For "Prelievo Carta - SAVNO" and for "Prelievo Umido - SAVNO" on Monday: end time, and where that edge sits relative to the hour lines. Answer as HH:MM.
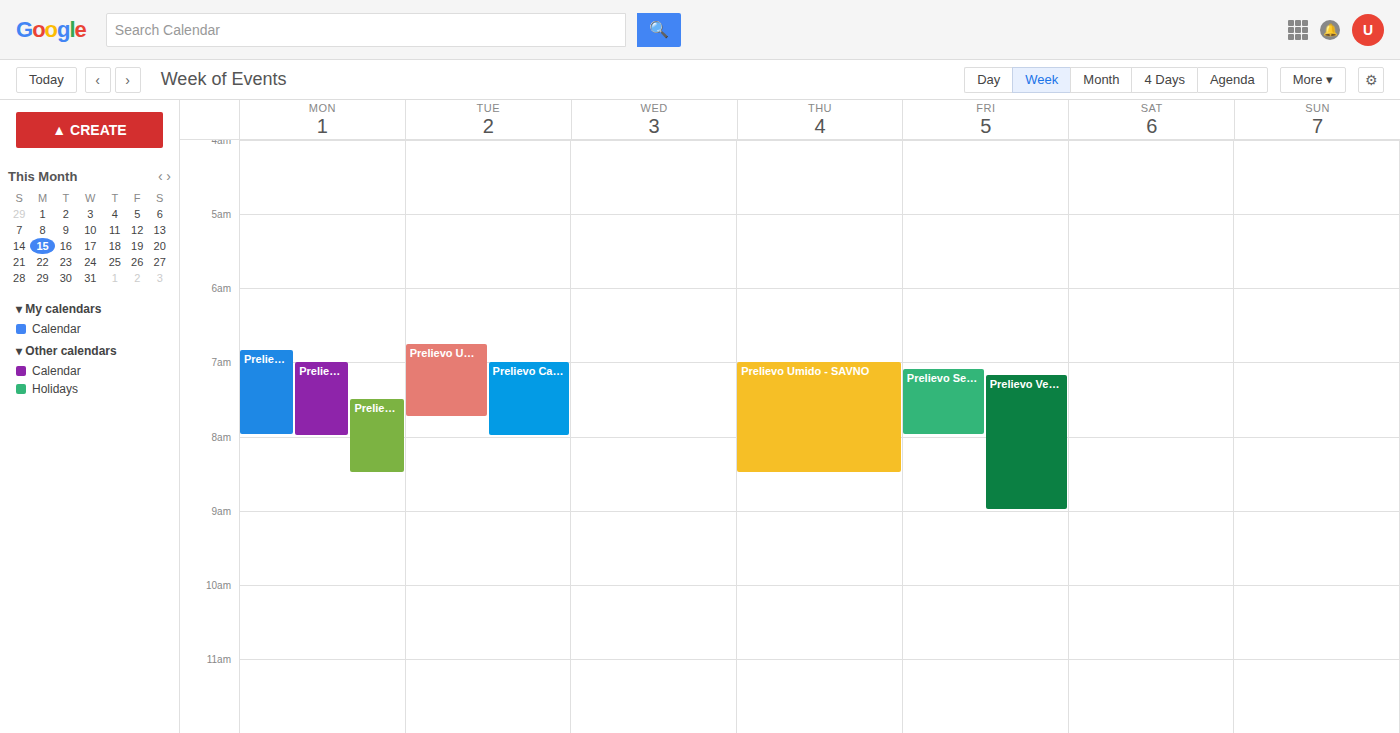
"Prelievo Carta - SAVNO": 08:00, exactly on the 08:00 line. "Prelievo Umido - SAVNO": 08:30, halfway between the 08:00 and 09:00 lines.